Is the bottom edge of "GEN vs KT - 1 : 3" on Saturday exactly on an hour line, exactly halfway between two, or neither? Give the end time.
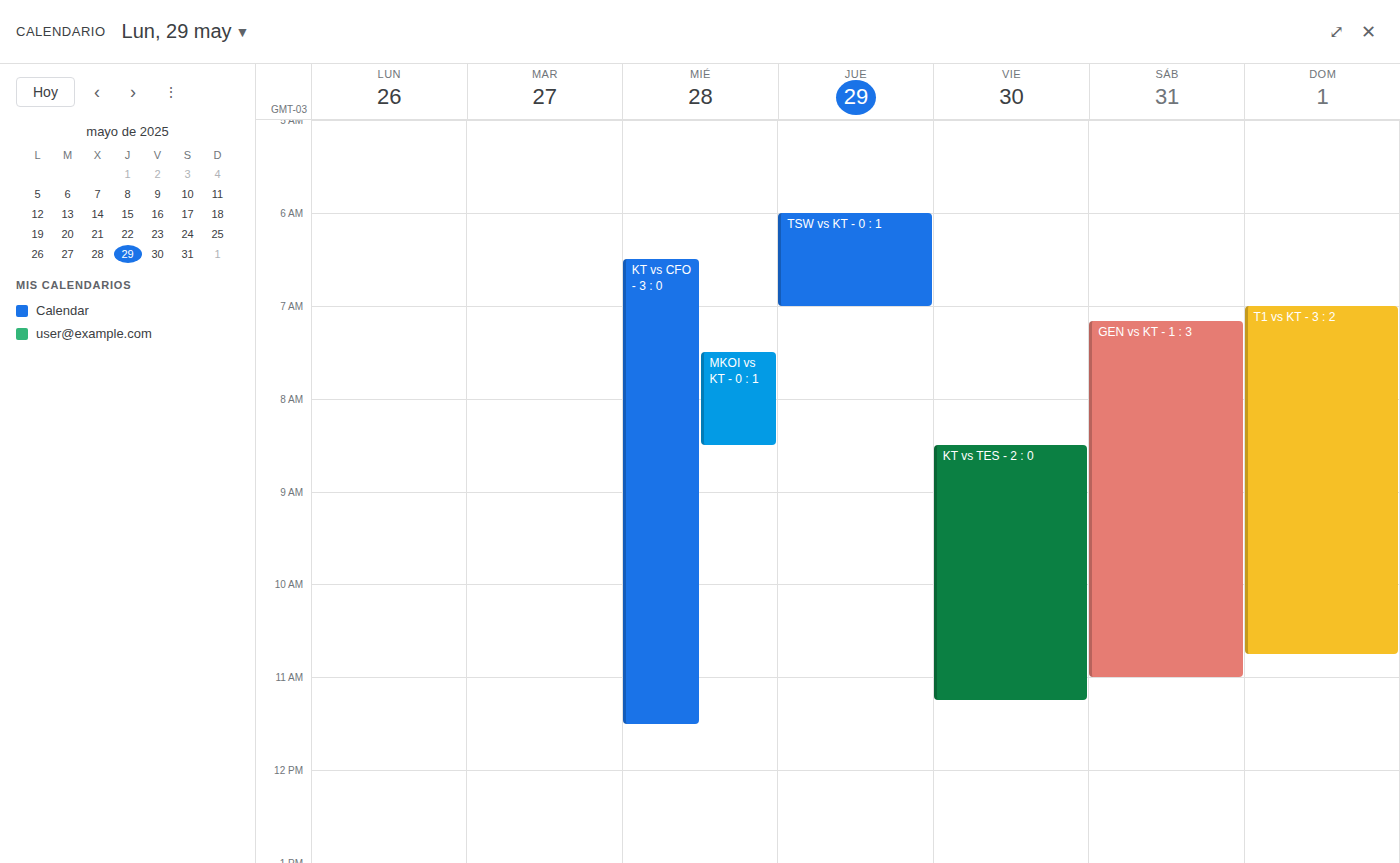
11:00 -- exactly on the 11:00 line.